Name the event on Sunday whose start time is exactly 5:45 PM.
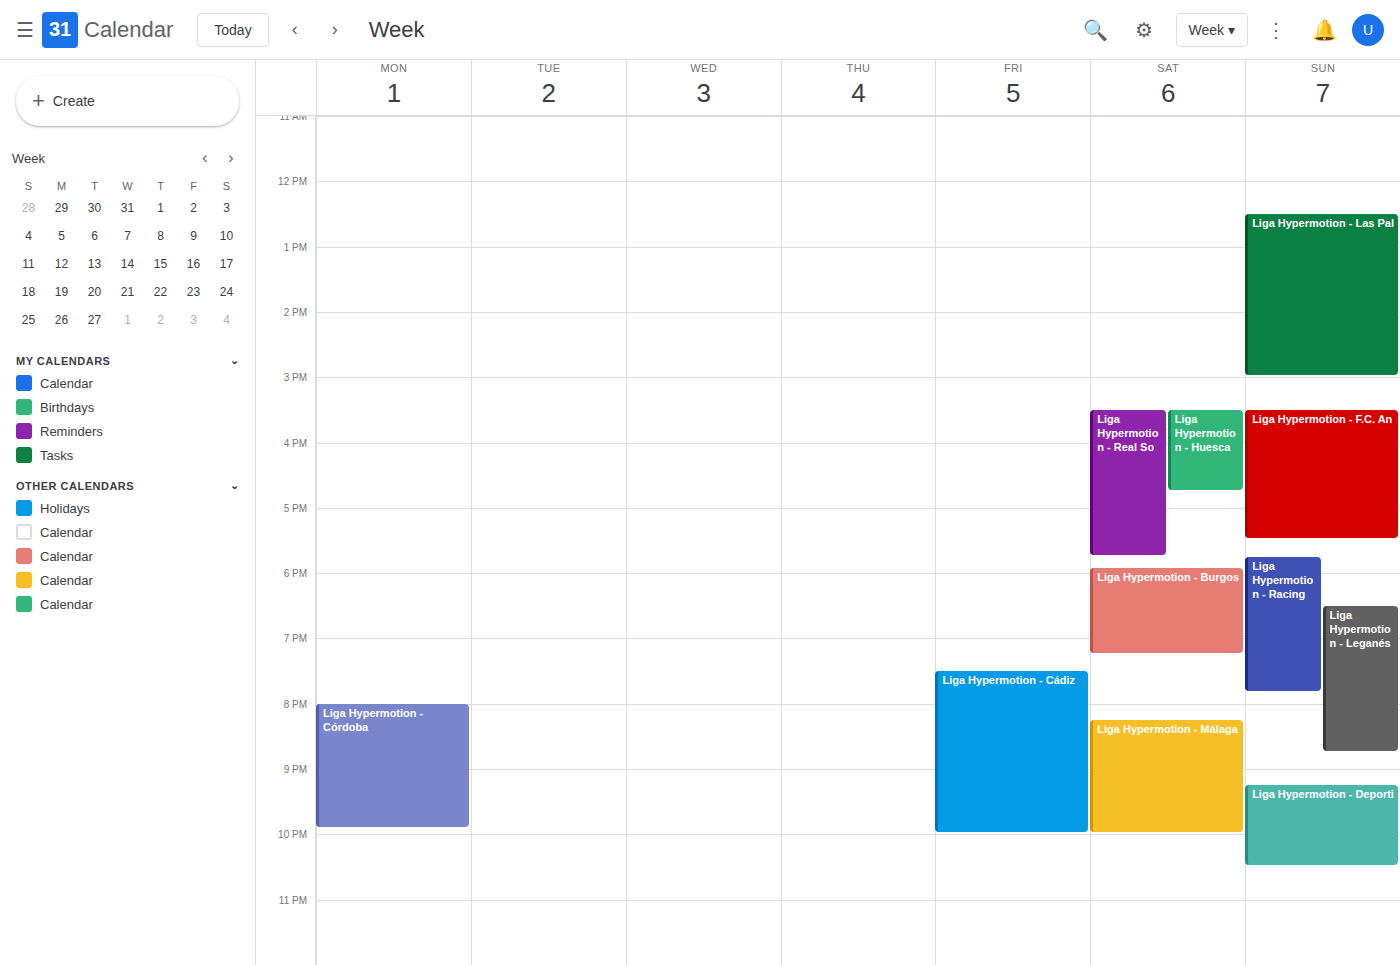
"Liga Hypermotion - Racing"